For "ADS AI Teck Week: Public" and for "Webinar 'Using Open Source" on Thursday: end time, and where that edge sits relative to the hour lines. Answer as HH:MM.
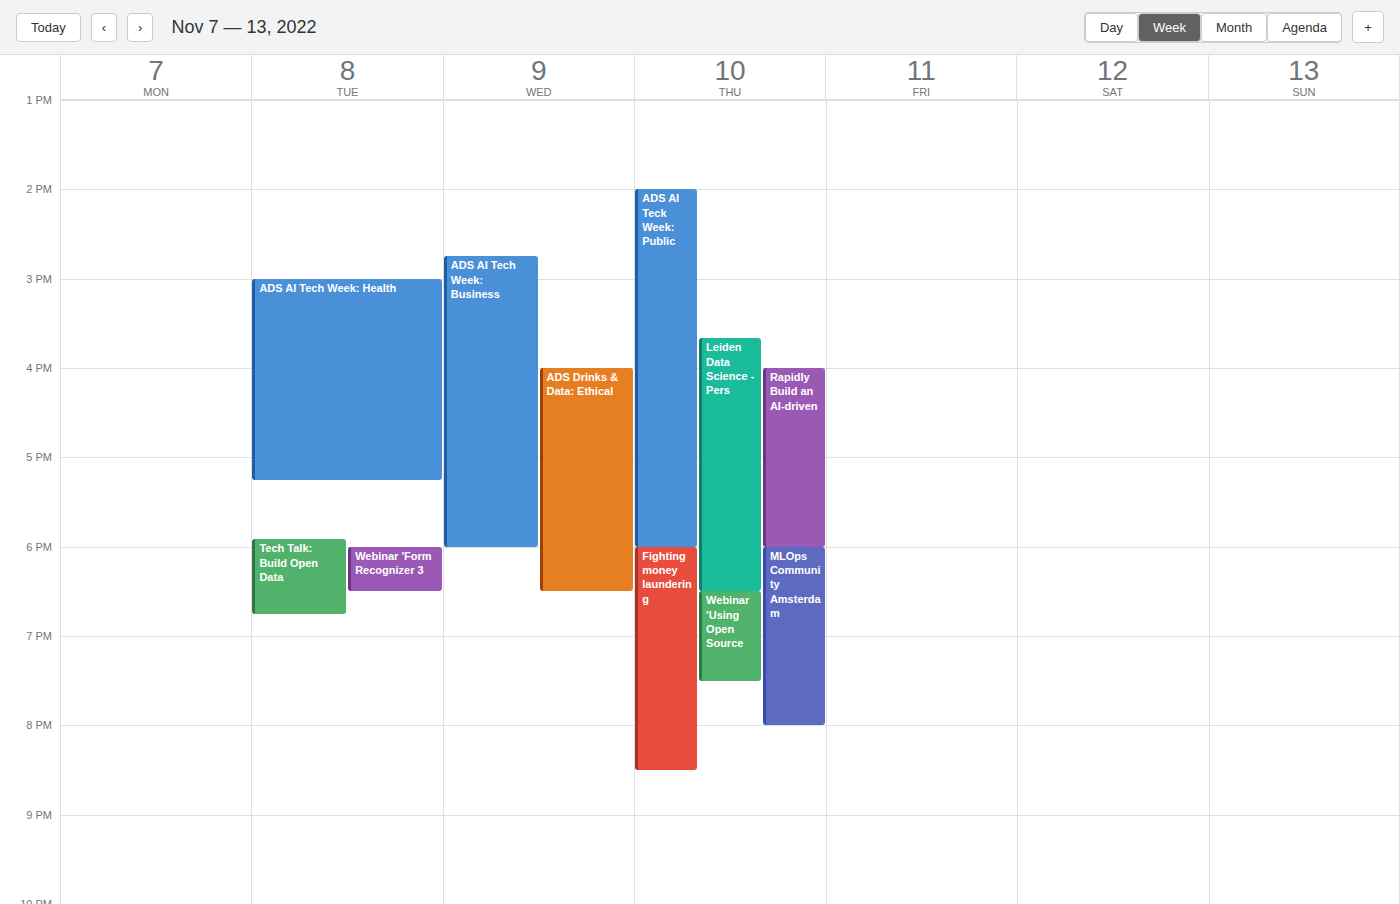
"ADS AI Teck Week: Public": 18:00, exactly on the 18:00 line. "Webinar 'Using Open Source": 19:30, halfway between the 19:00 and 20:00 lines.